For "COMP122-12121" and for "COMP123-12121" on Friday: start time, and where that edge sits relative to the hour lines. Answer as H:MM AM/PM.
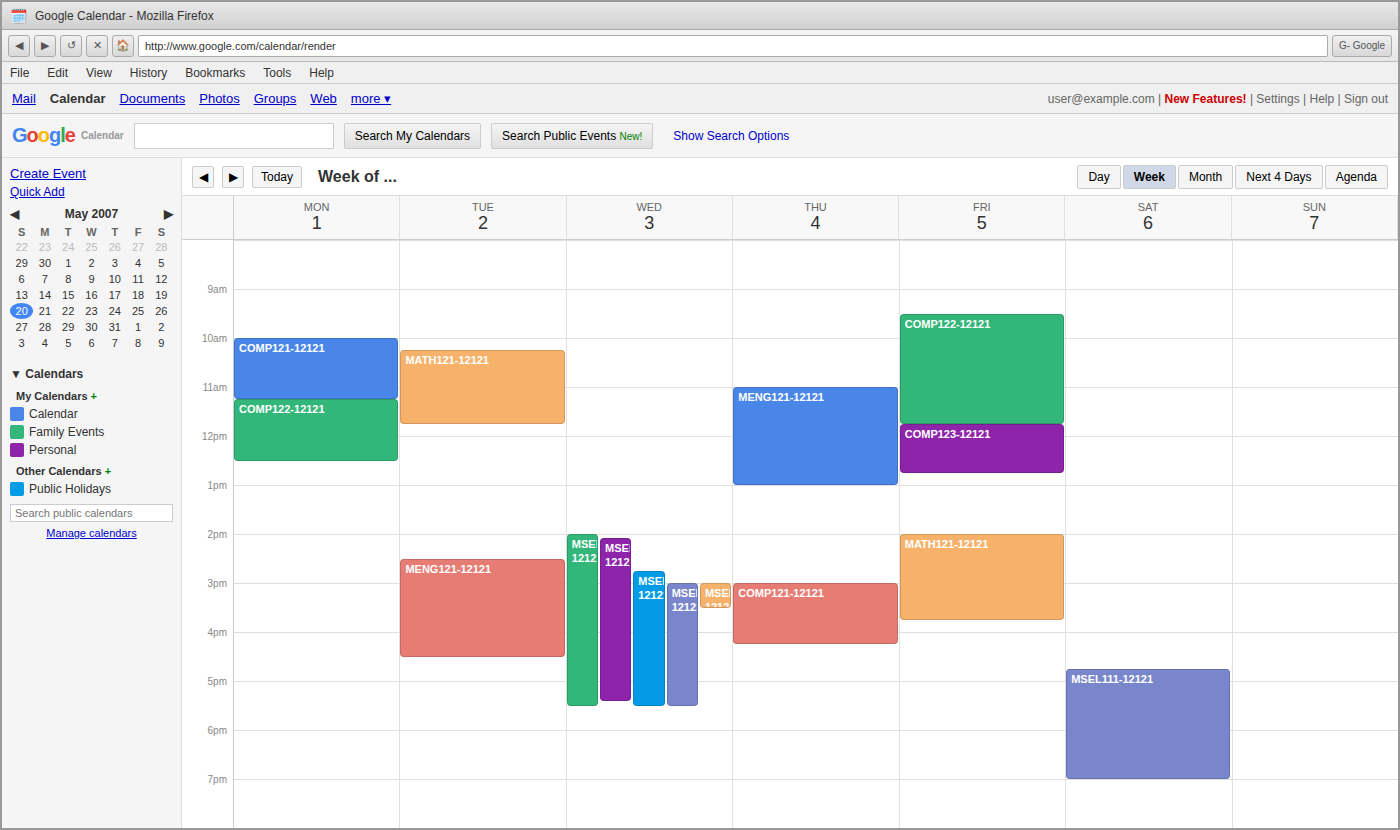
"COMP122-12121": 9:30 AM, halfway between the 9 AM and 10 AM lines. "COMP123-12121": 11:45 AM, neither: three quarters of the way from the 11 AM line to the 12 PM line.